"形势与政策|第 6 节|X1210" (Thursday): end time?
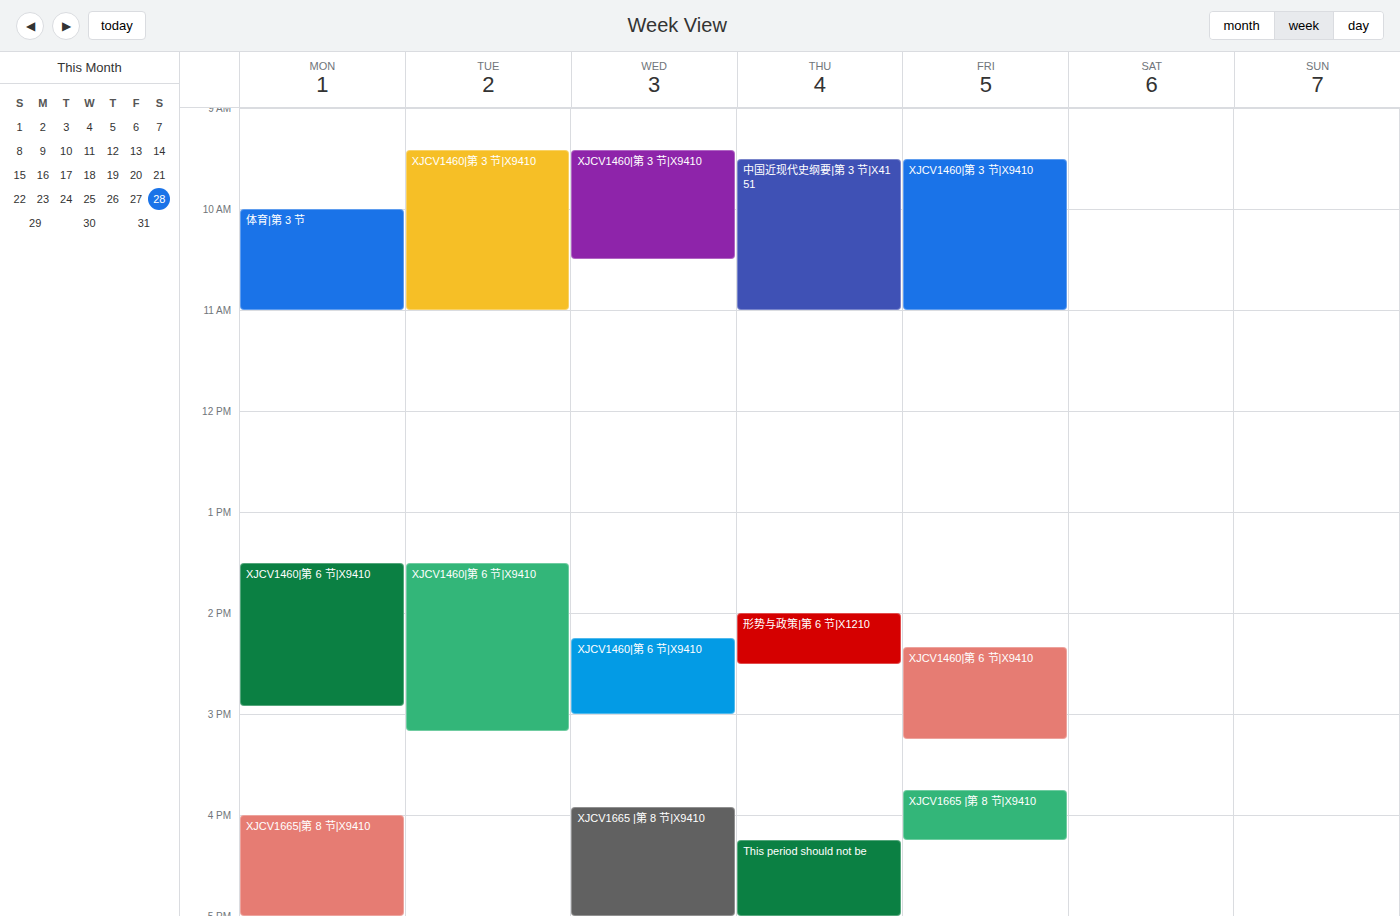
2:30 PM